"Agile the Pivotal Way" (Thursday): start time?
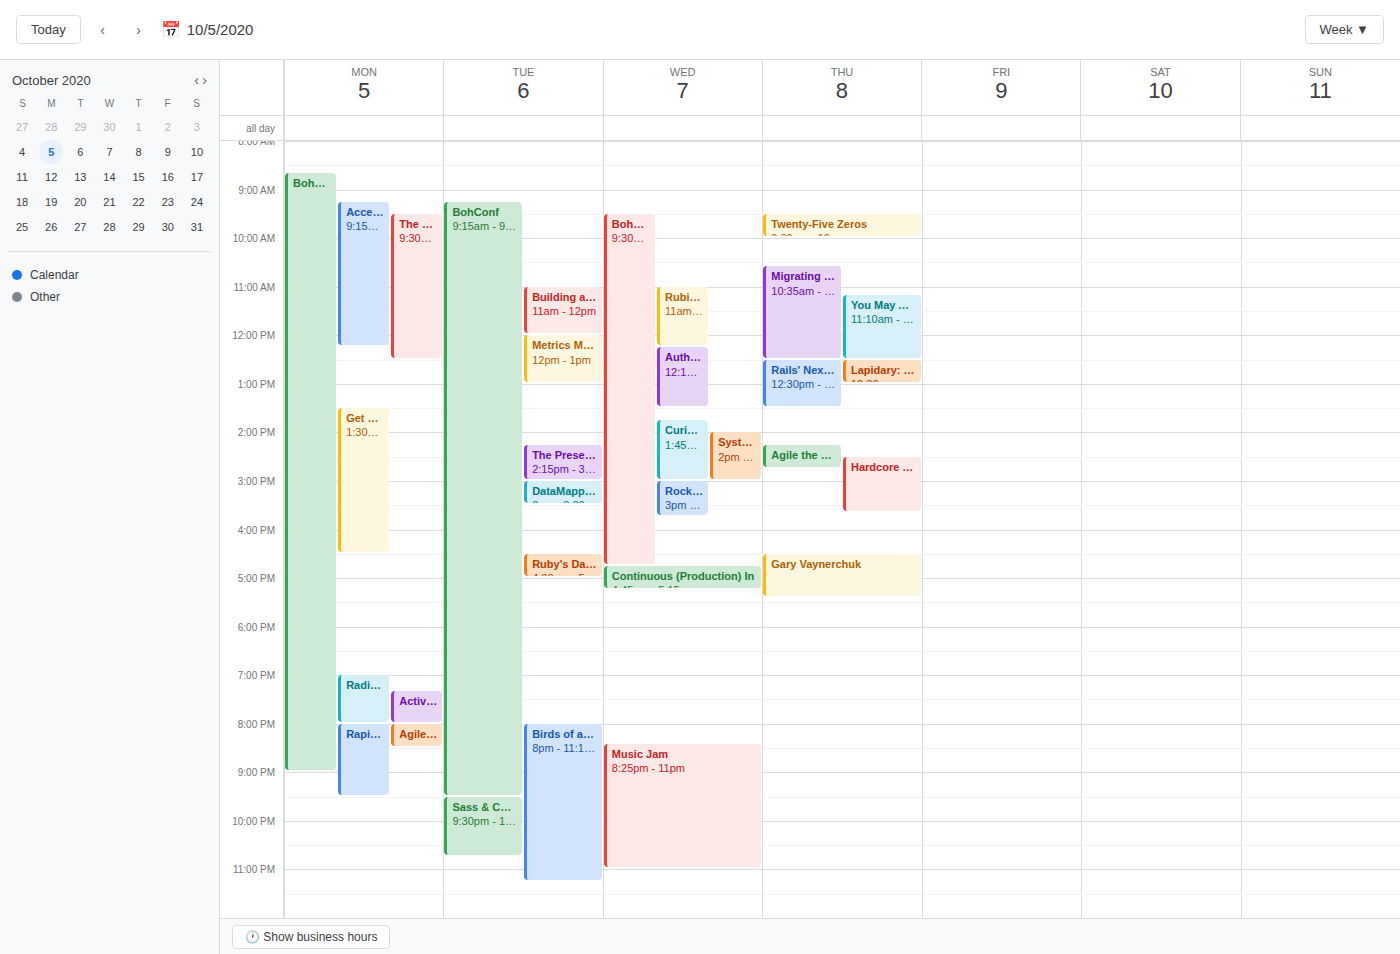
14:15